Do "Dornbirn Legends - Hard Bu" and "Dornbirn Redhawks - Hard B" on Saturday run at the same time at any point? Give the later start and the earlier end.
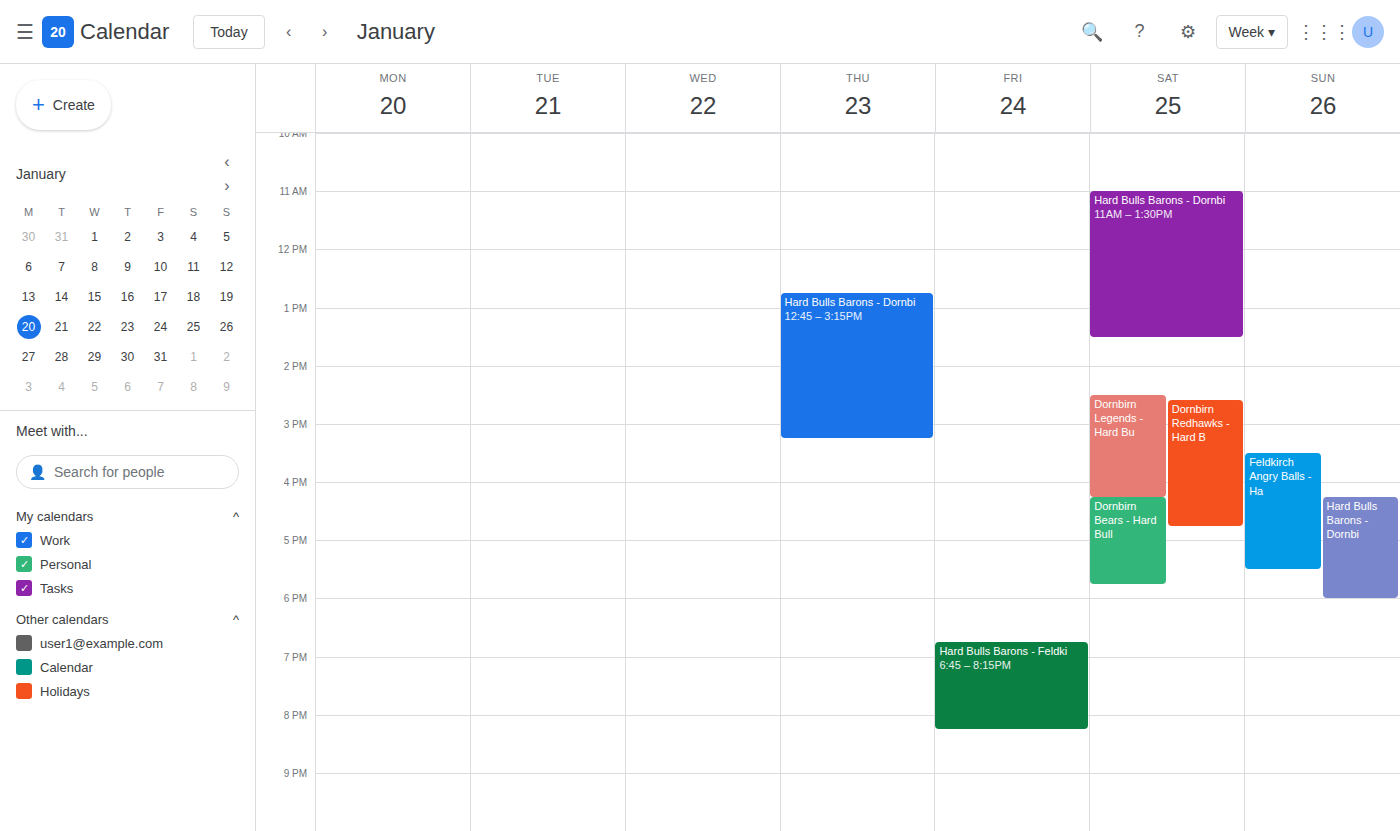
"Dornbirn Redhawks - Hard B" starts at 2:35 PM, before "Dornbirn Legends - Hard Bu" ends at 4:15 PM -- they overlap.